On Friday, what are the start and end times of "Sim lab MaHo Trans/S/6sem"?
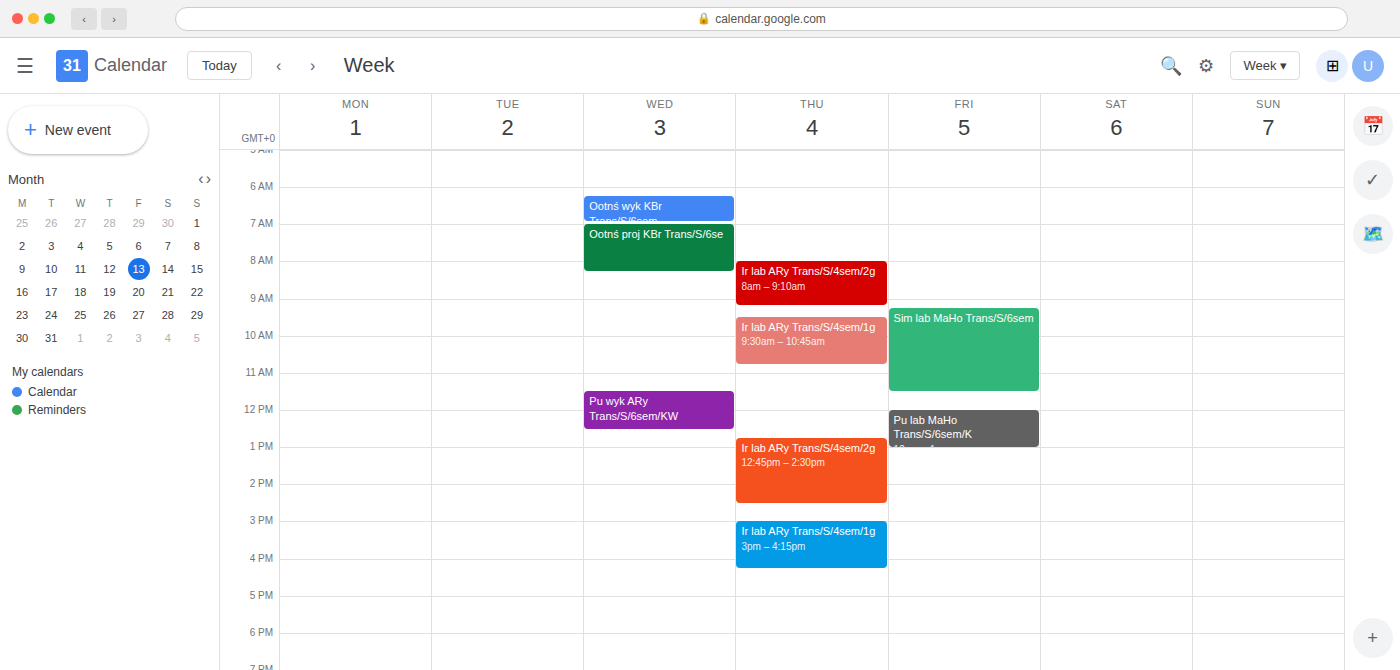
9:15 AM to 11:30 AM